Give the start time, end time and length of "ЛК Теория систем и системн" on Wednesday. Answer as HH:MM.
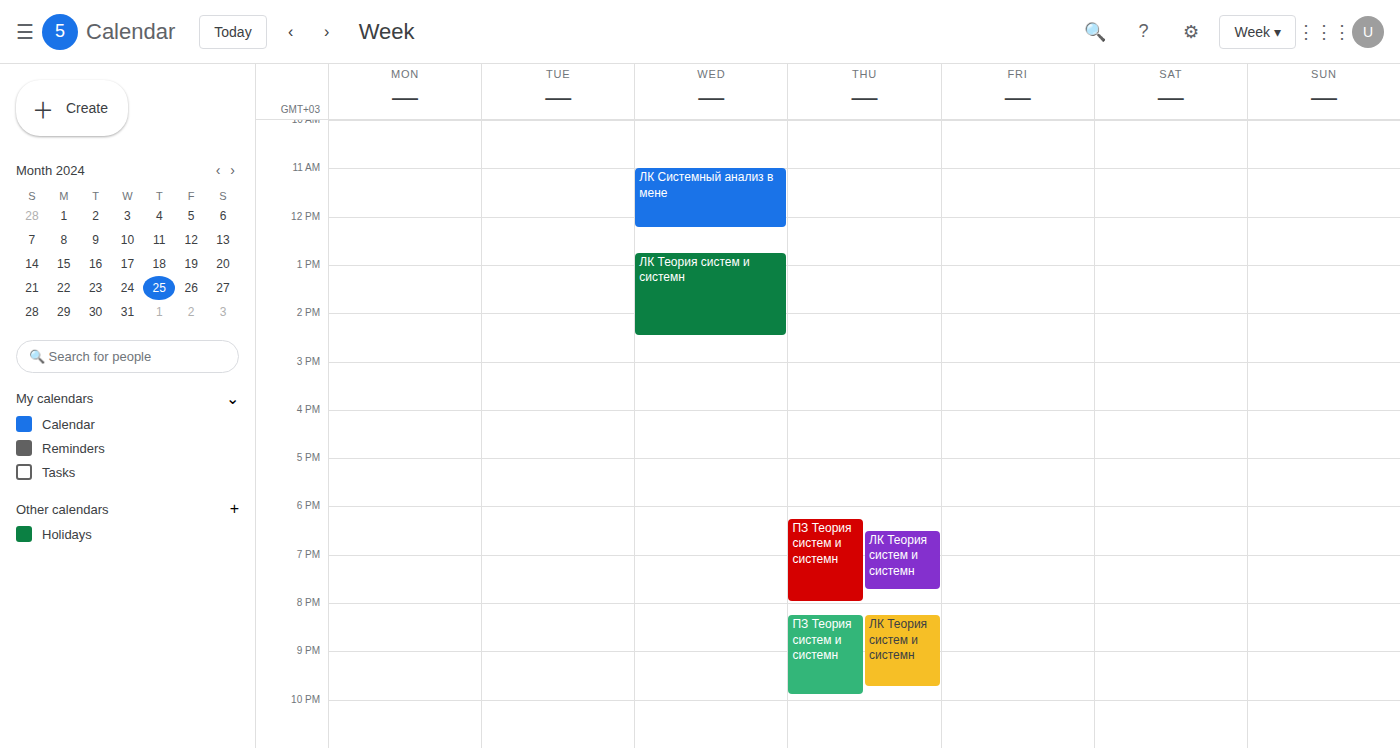
12:45 to 14:30, 1 hour 45 minutes